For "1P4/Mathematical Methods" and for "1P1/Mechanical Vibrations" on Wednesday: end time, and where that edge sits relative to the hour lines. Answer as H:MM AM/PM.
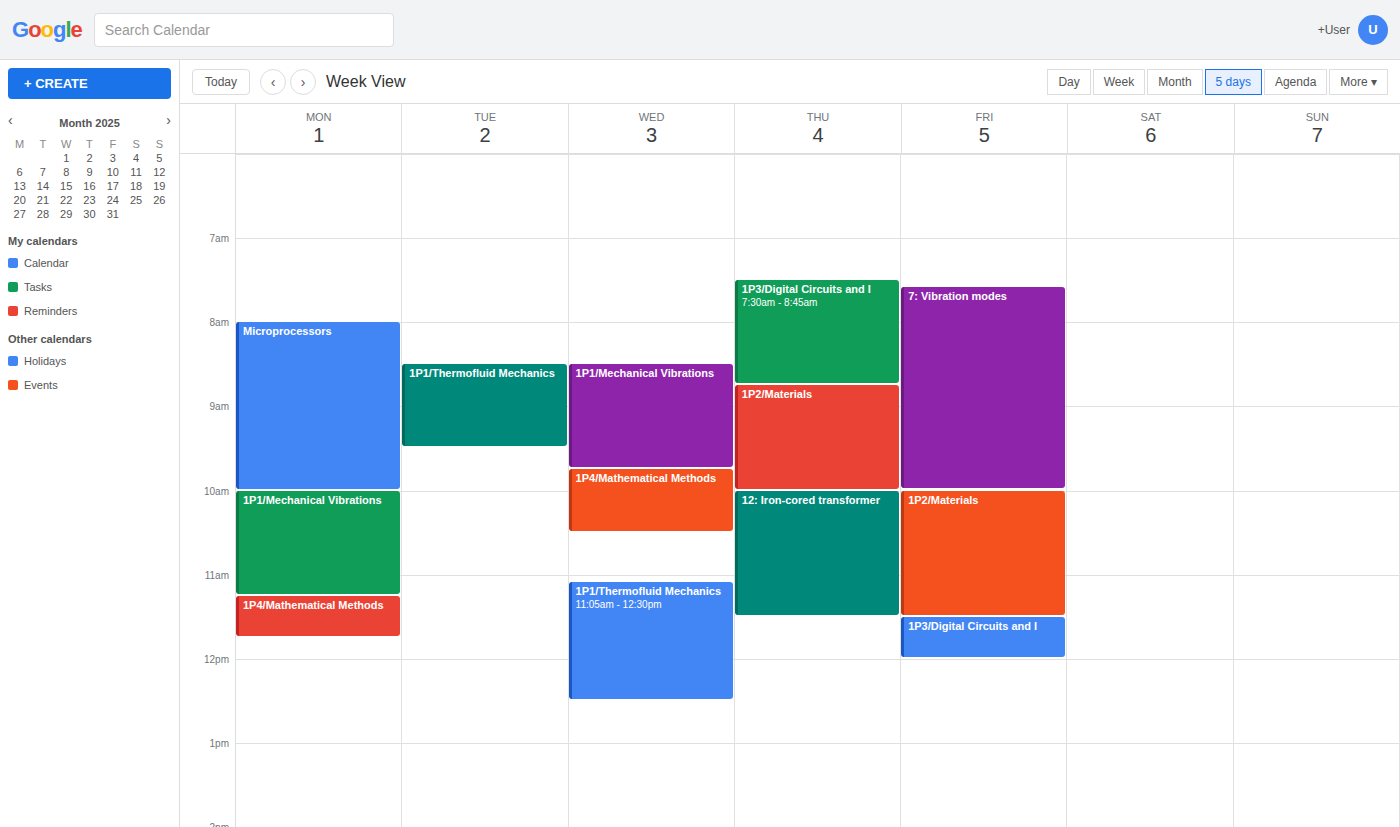
"1P4/Mathematical Methods": 10:30 AM, halfway between the 10 AM and 11 AM lines. "1P1/Mechanical Vibrations": 9:45 AM, neither: three quarters of the way from the 9 AM line to the 10 AM line.